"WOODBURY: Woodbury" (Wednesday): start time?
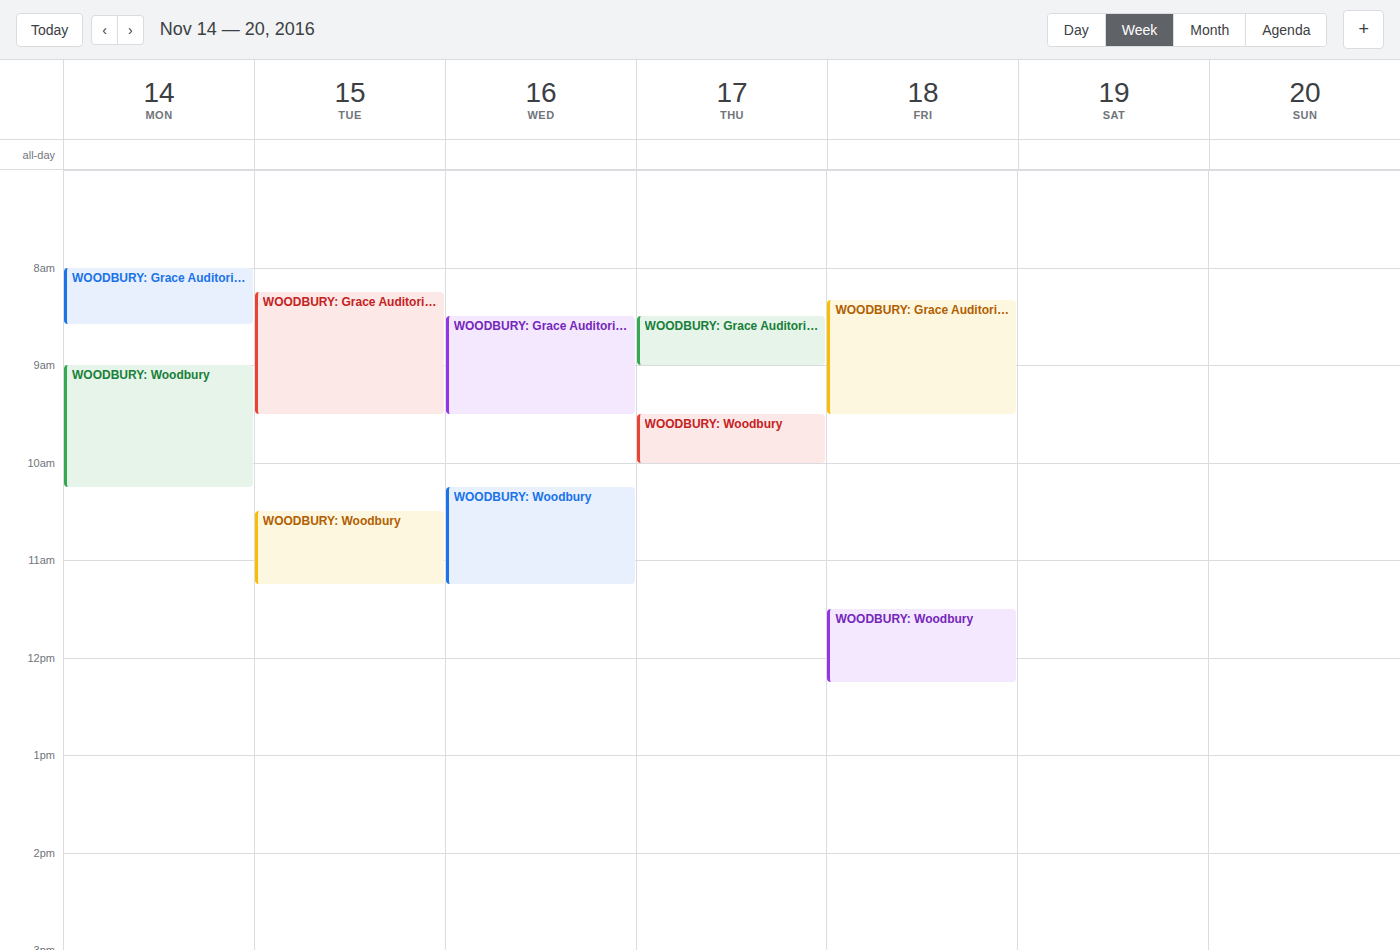
10:15